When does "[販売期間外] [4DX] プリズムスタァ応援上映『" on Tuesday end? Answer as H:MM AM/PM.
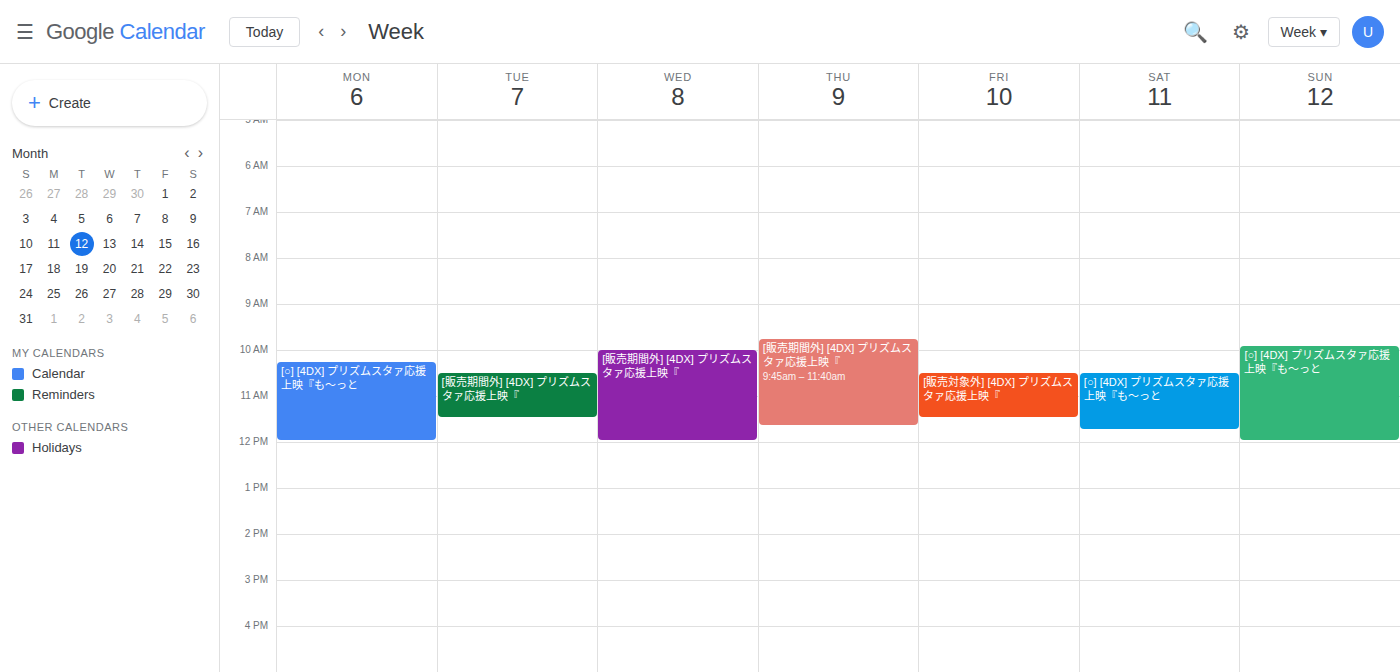
11:30 AM